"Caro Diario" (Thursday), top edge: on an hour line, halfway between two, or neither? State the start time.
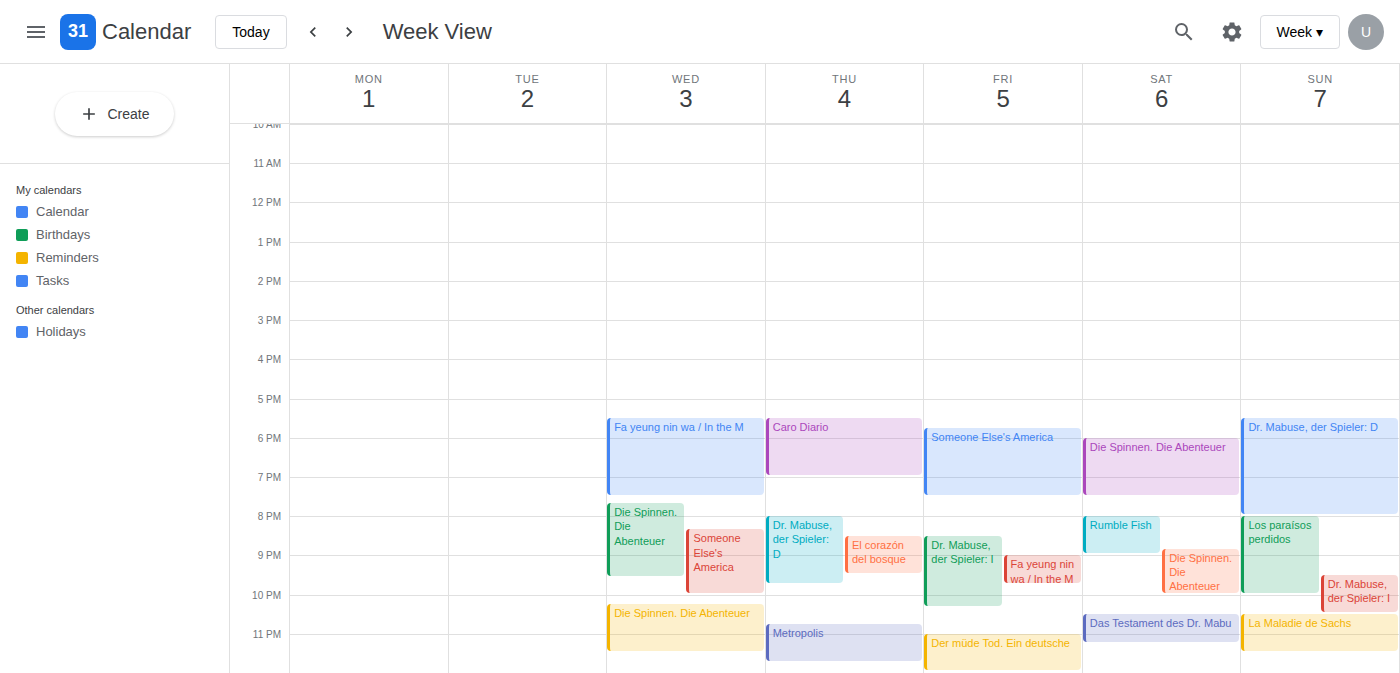
5:30 PM -- halfway between the 5 PM and 6 PM lines.